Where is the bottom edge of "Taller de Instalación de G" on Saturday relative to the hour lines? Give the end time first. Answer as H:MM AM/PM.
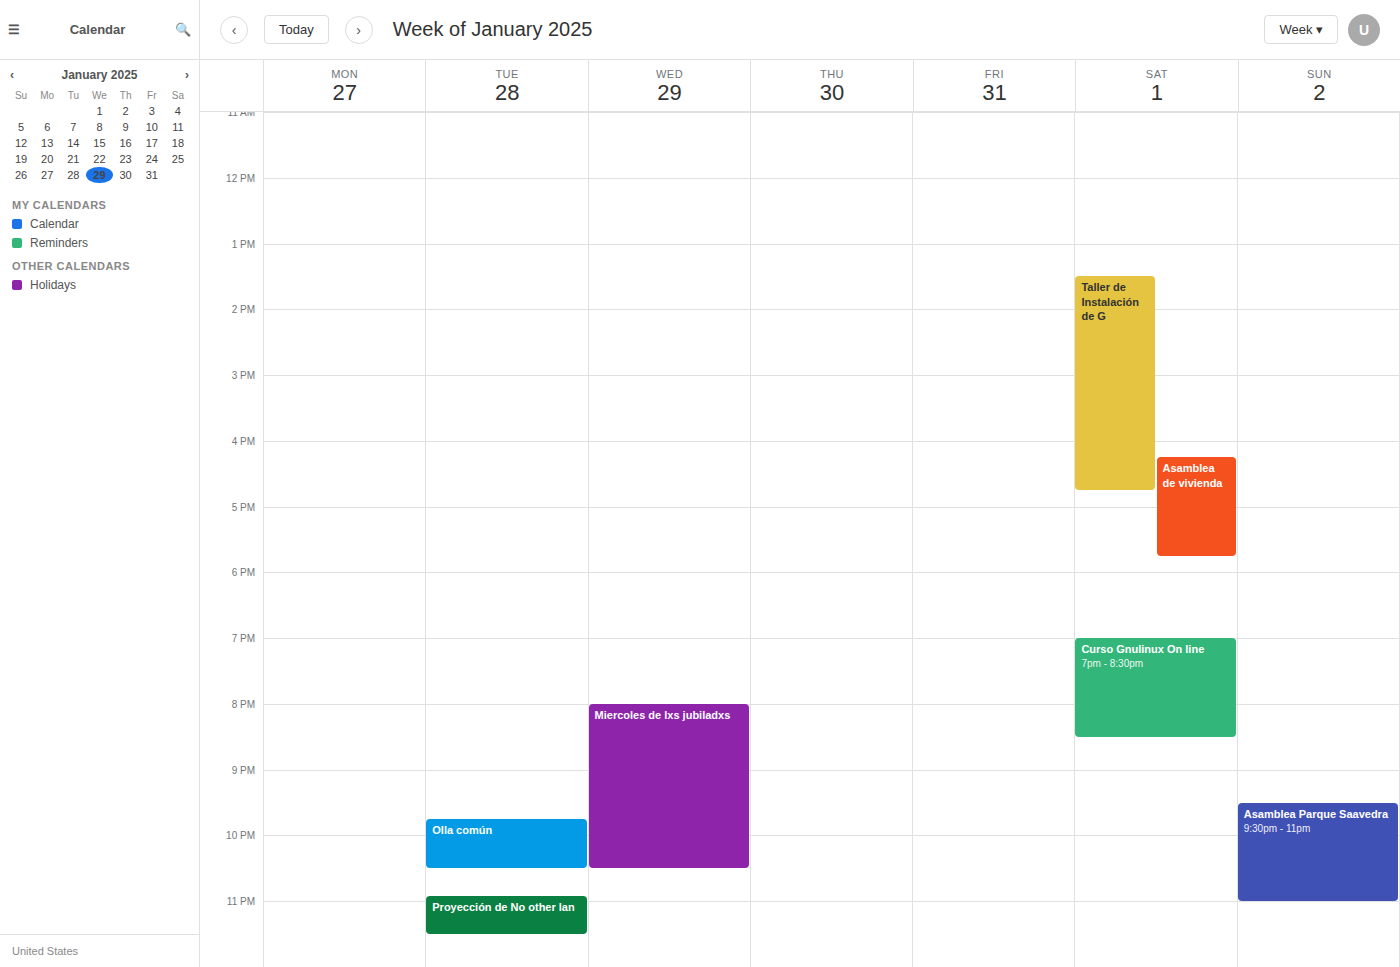
4:45 PM -- neither: three quarters of the way from the 4 PM line to the 5 PM line.